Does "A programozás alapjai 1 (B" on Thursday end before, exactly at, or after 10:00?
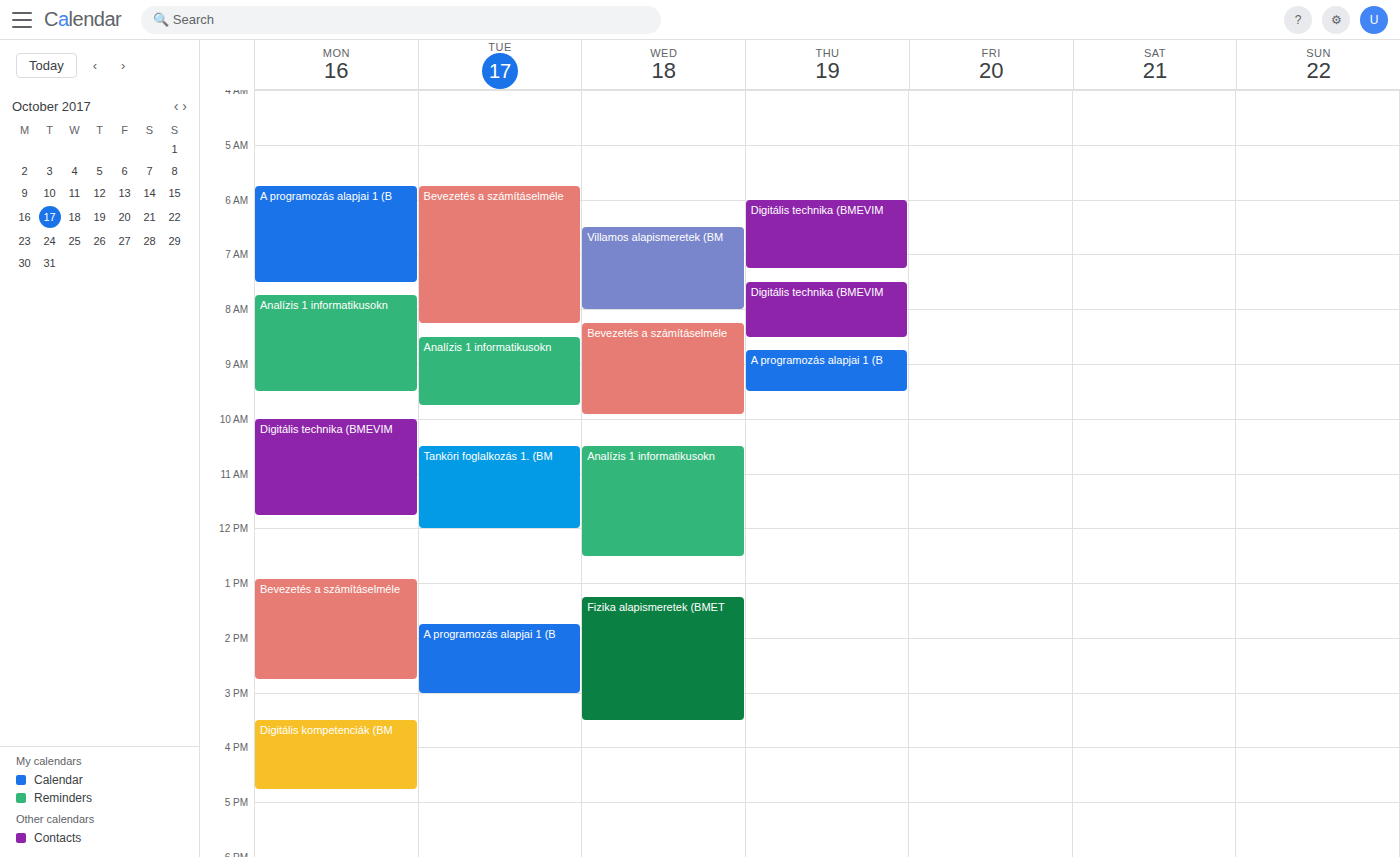
09:30 -- before 10:00, 30 minutes above the 10:00 line.